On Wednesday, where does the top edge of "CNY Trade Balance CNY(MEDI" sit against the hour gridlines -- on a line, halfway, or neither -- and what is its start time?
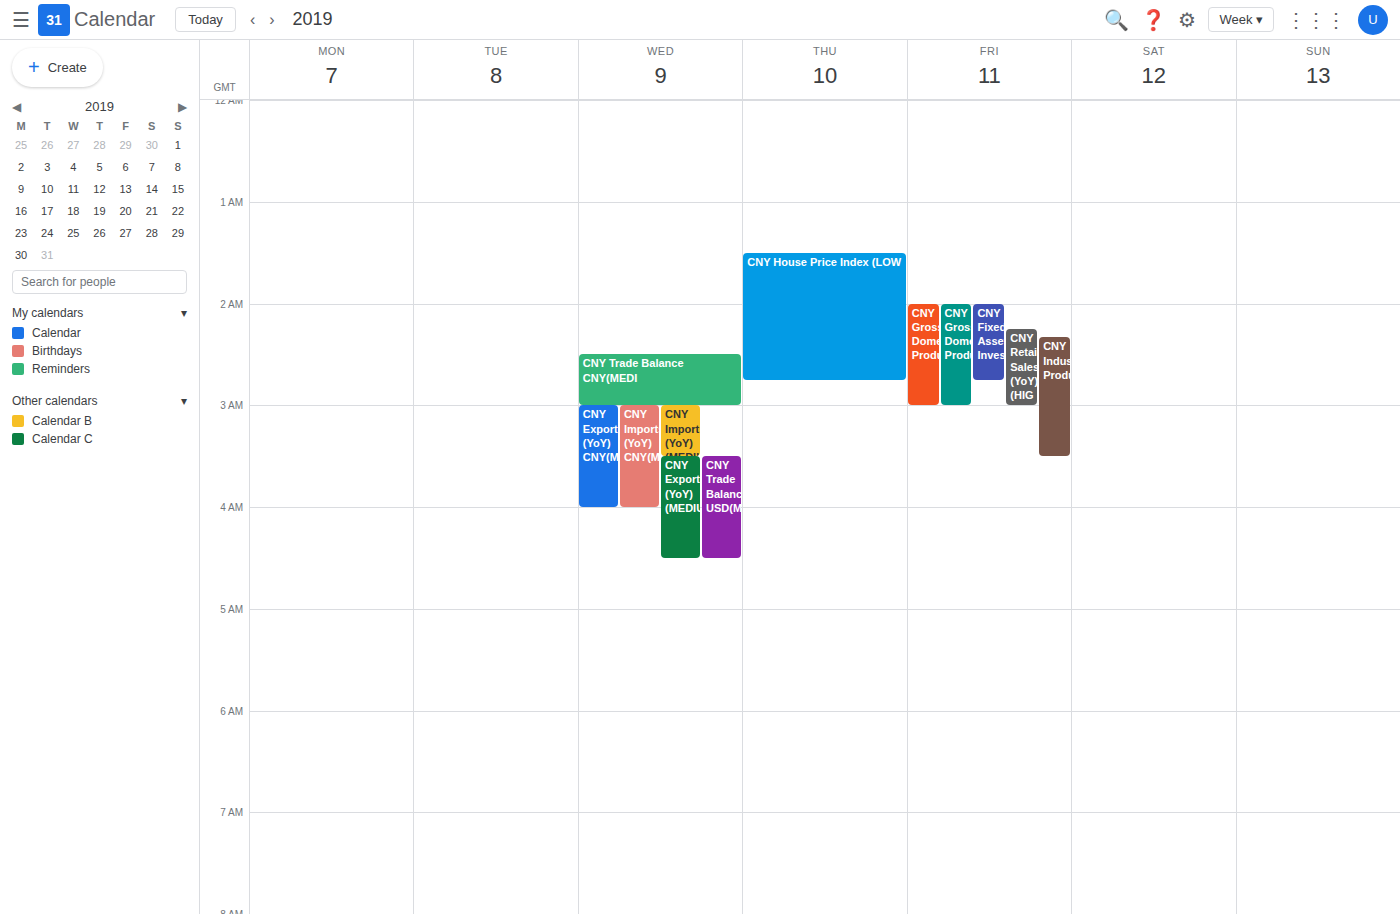
2:30 AM -- halfway between the 2 AM and 3 AM lines.